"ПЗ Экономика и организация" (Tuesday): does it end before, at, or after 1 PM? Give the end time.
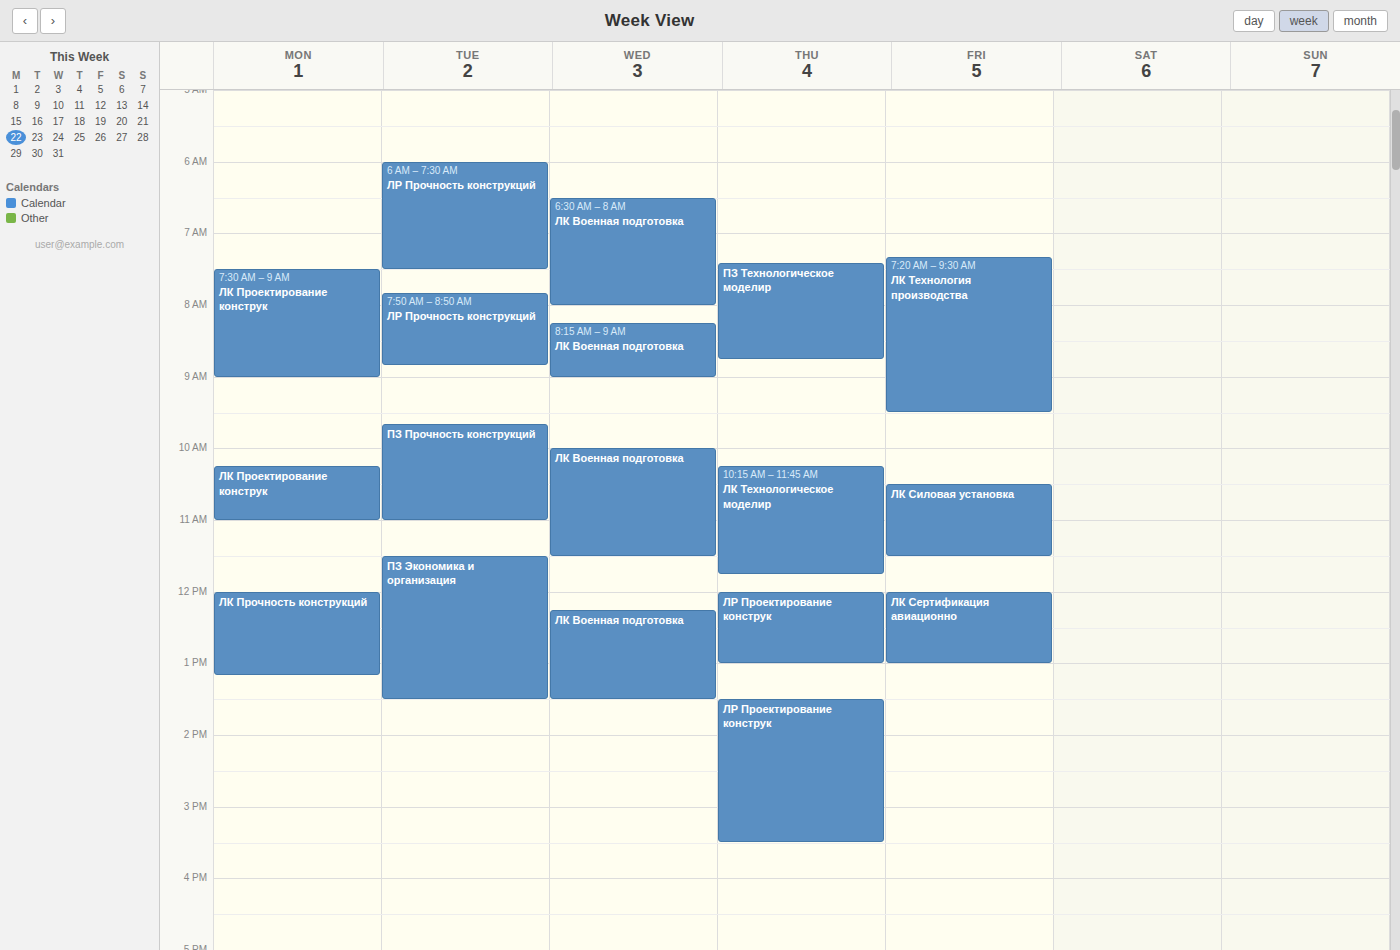
1:30 PM -- after 1 PM, 30 minutes below the 1 PM line.